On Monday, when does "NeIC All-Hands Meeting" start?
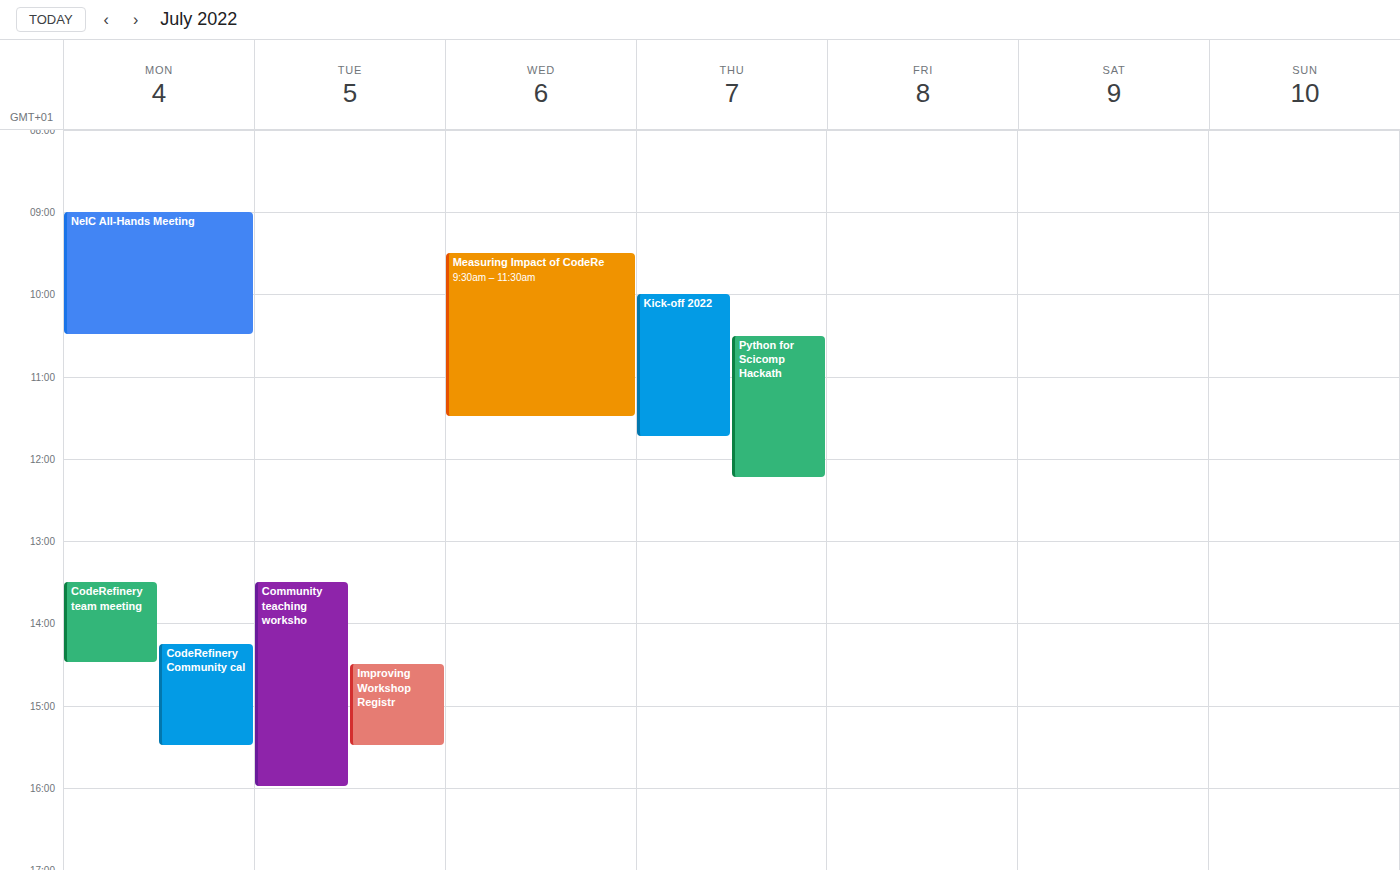
9:00 AM